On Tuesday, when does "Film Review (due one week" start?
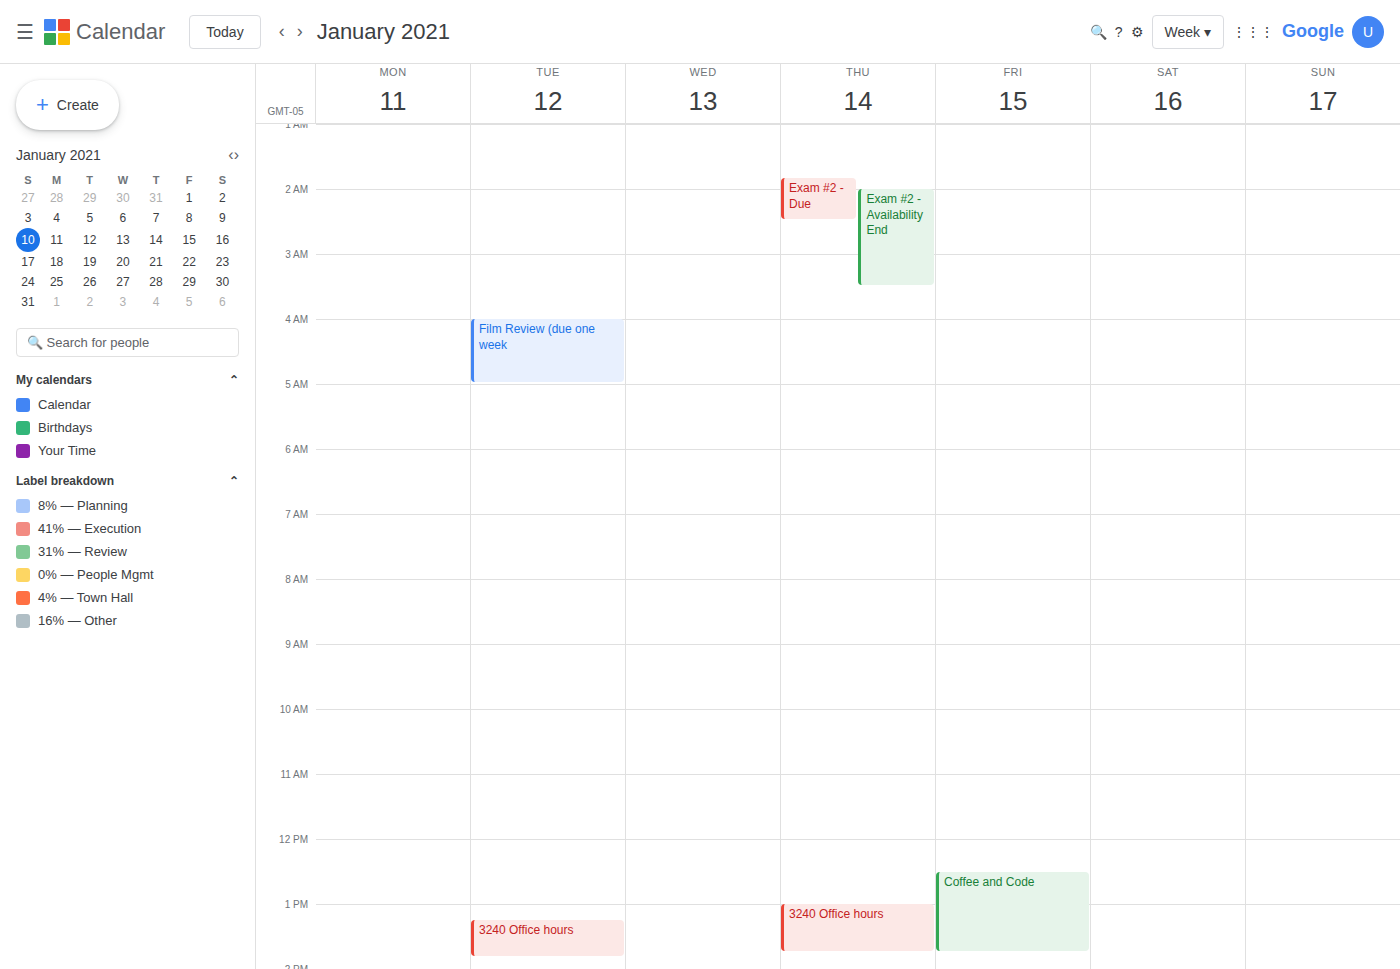
04:00